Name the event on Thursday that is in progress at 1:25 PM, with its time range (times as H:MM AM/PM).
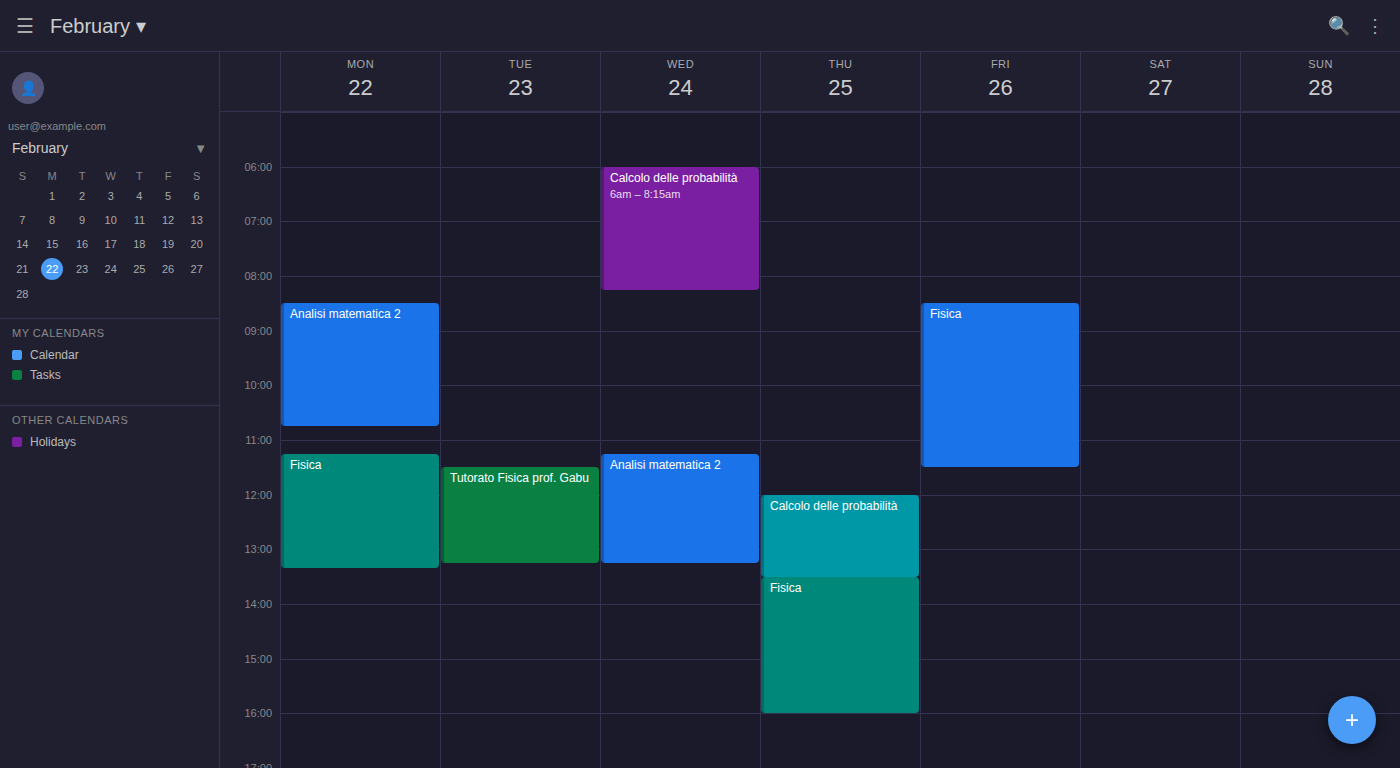
"Calcolo delle probabilità", 12:00 PM to 1:30 PM